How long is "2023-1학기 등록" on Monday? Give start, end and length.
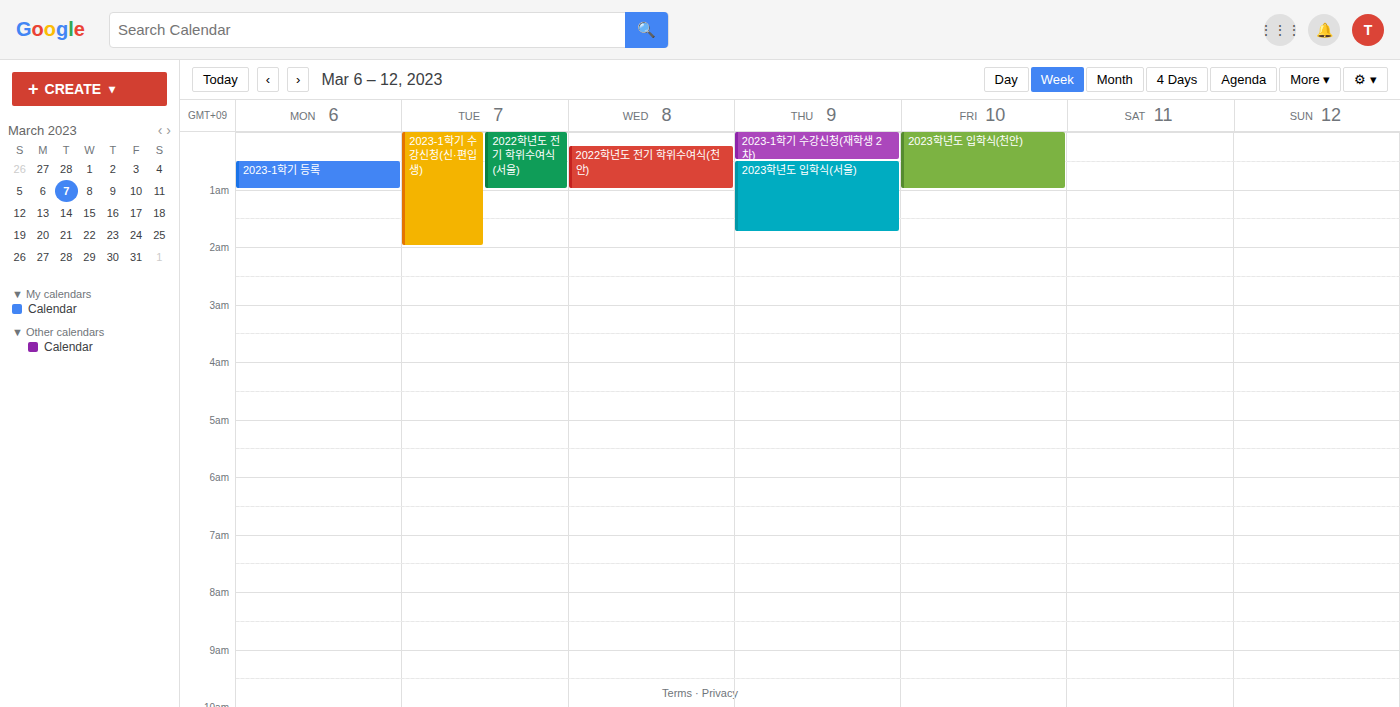
00:30 to 01:00, 30 minutes